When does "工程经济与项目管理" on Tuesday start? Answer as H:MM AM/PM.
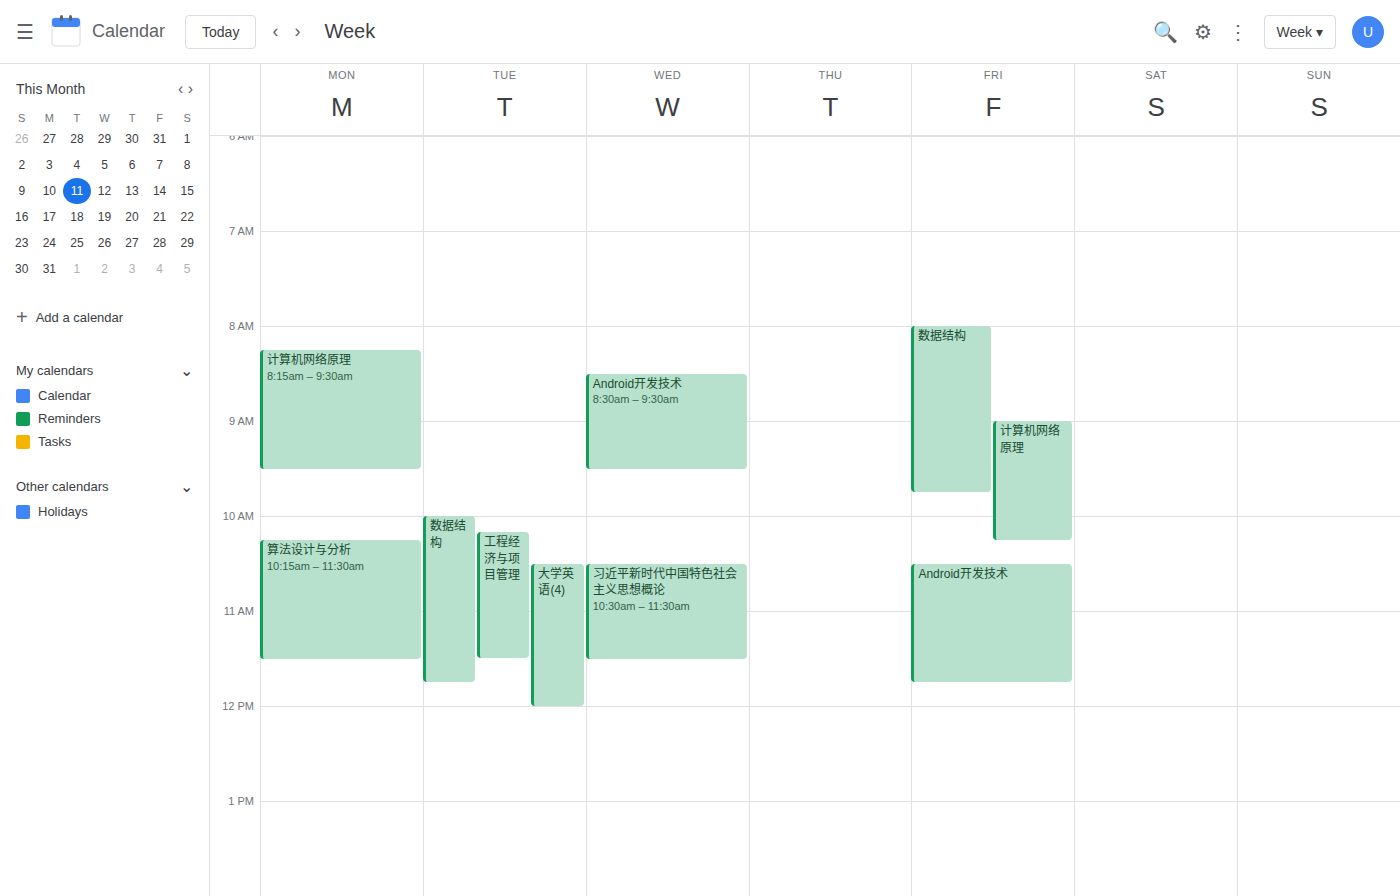
10:10 AM